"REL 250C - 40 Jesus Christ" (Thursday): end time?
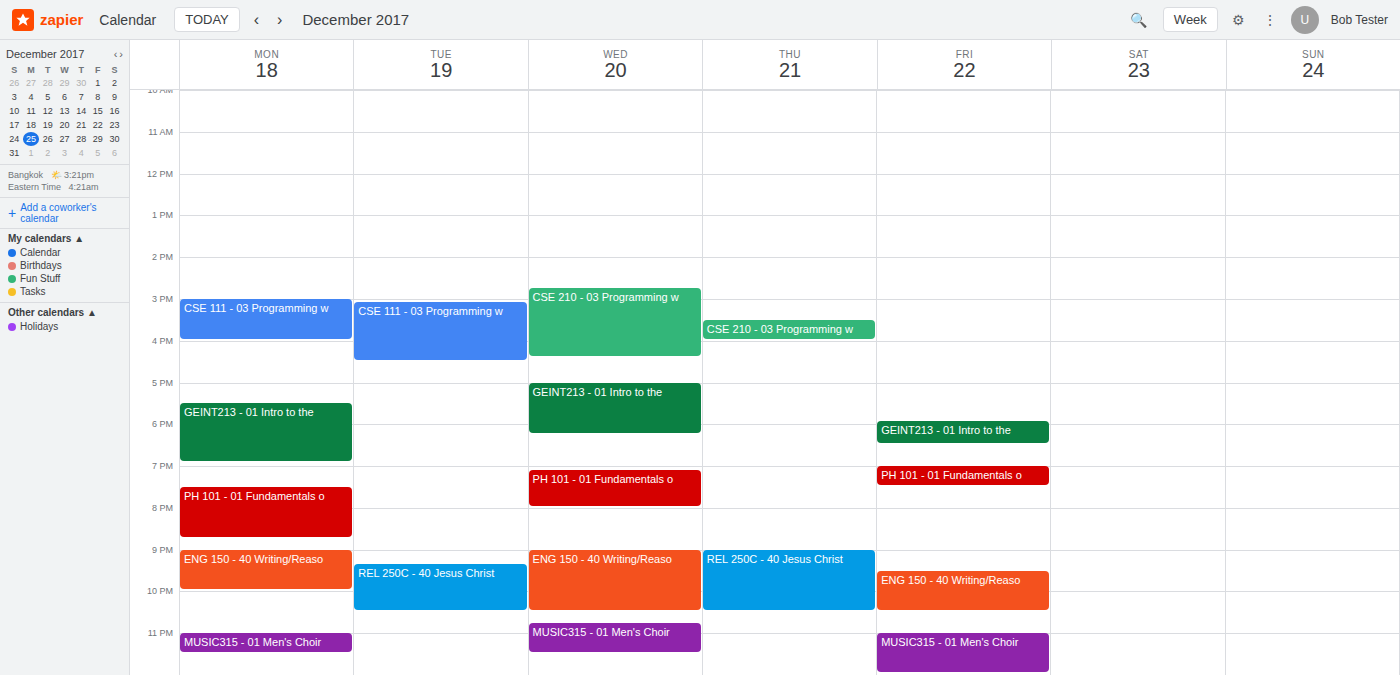
10:30 PM